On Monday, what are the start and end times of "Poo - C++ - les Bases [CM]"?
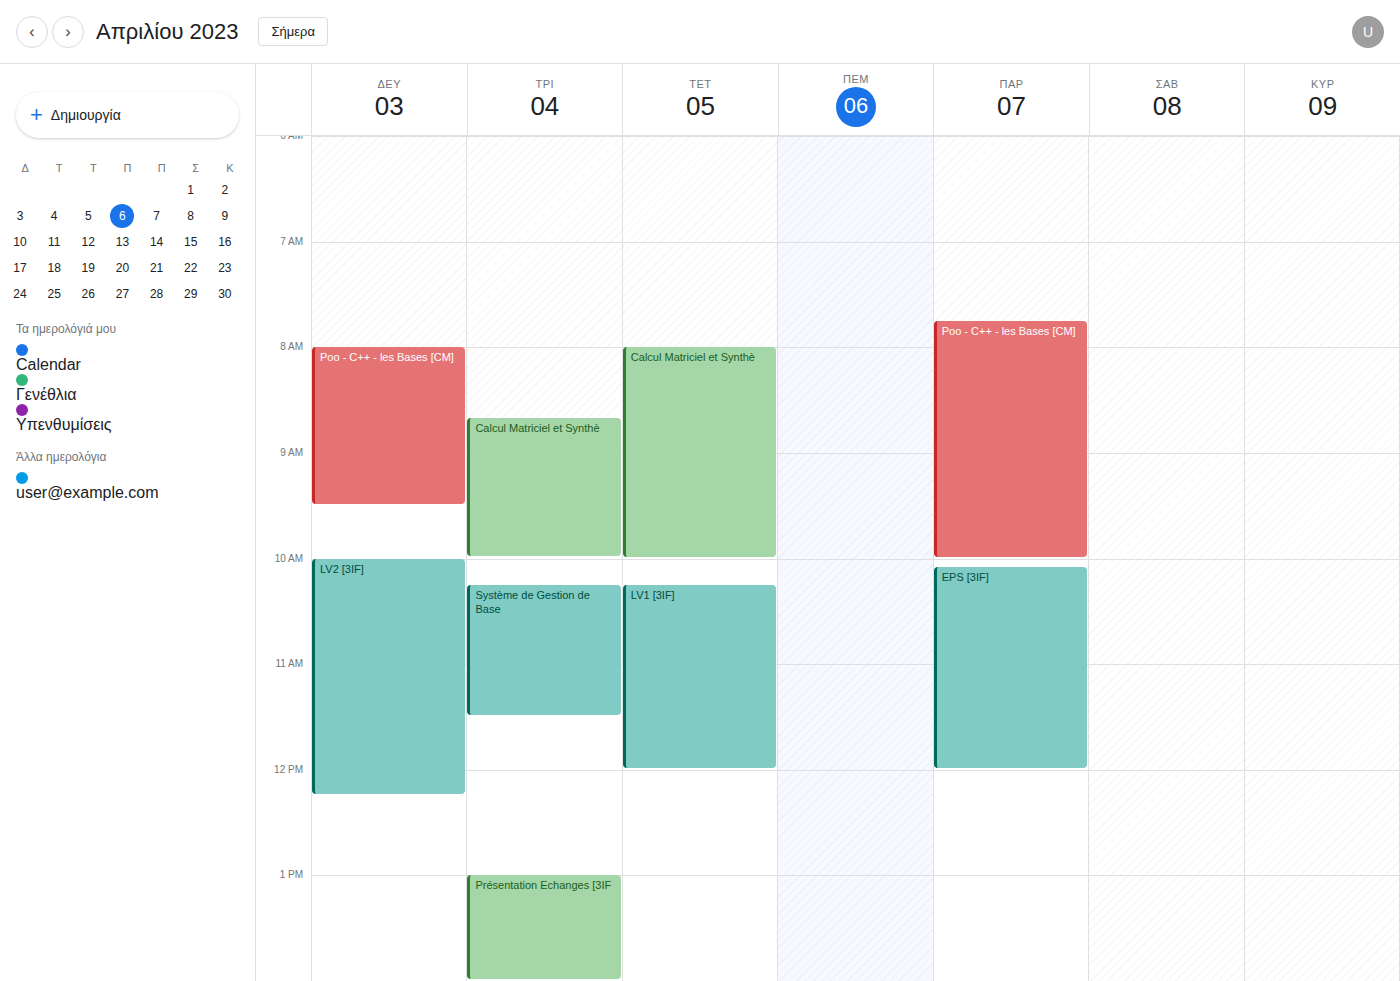
8:00 AM to 9:30 AM